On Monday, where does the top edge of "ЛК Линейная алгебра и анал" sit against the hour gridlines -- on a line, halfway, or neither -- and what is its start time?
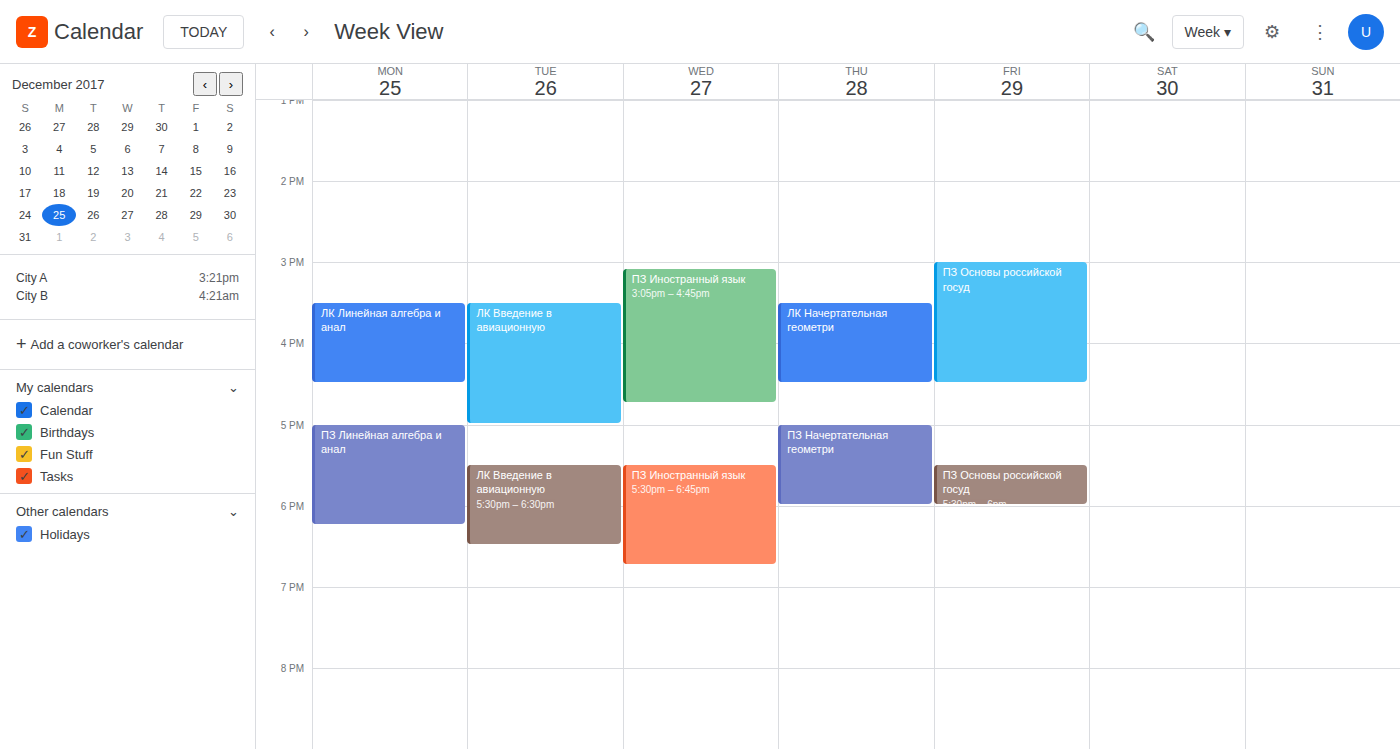
3:30 PM -- halfway between the 3 PM and 4 PM lines.